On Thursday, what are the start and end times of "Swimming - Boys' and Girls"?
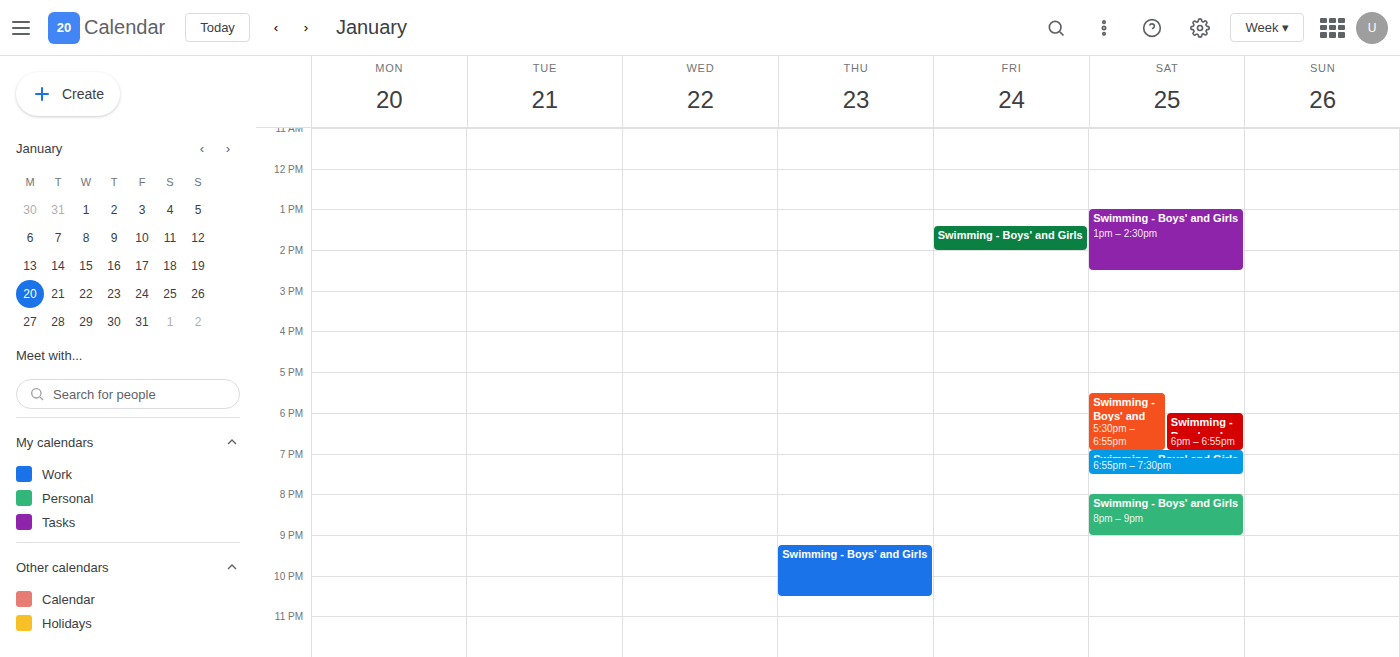
21:15 to 22:30